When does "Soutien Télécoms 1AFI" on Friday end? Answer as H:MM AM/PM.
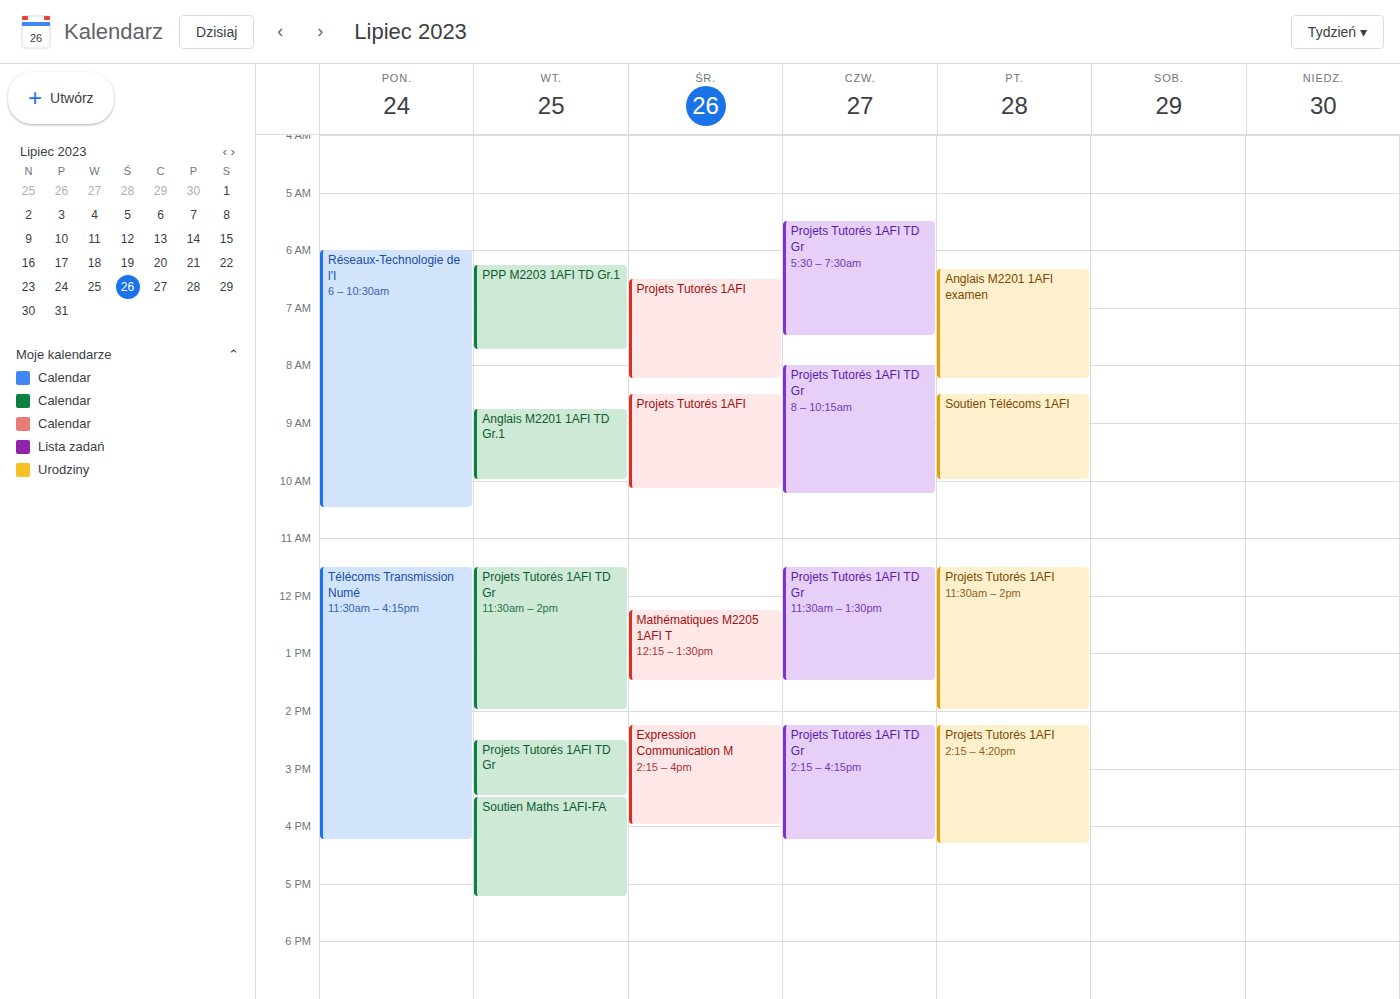
10:00 AM